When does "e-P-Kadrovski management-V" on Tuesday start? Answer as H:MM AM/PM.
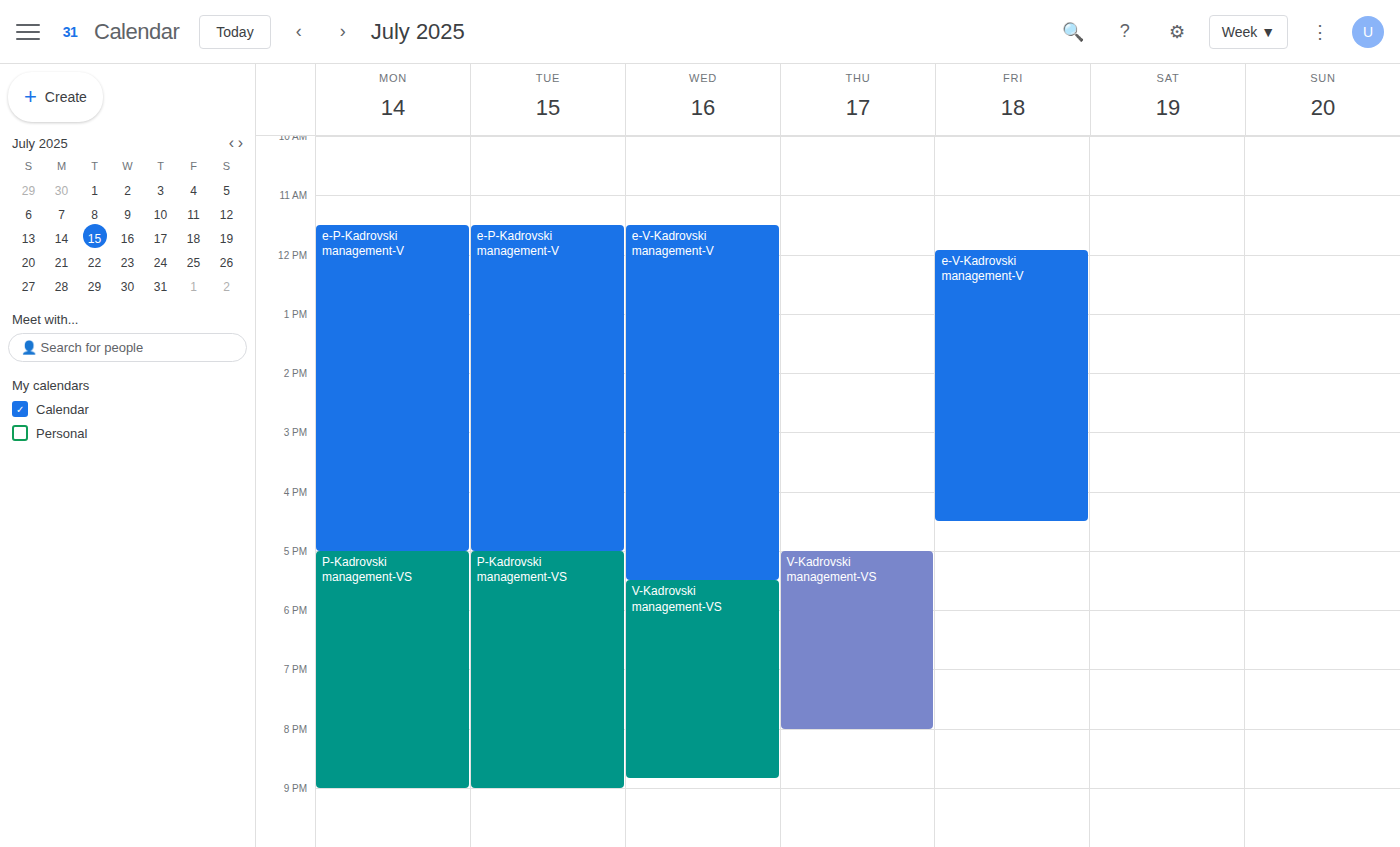
11:30 AM